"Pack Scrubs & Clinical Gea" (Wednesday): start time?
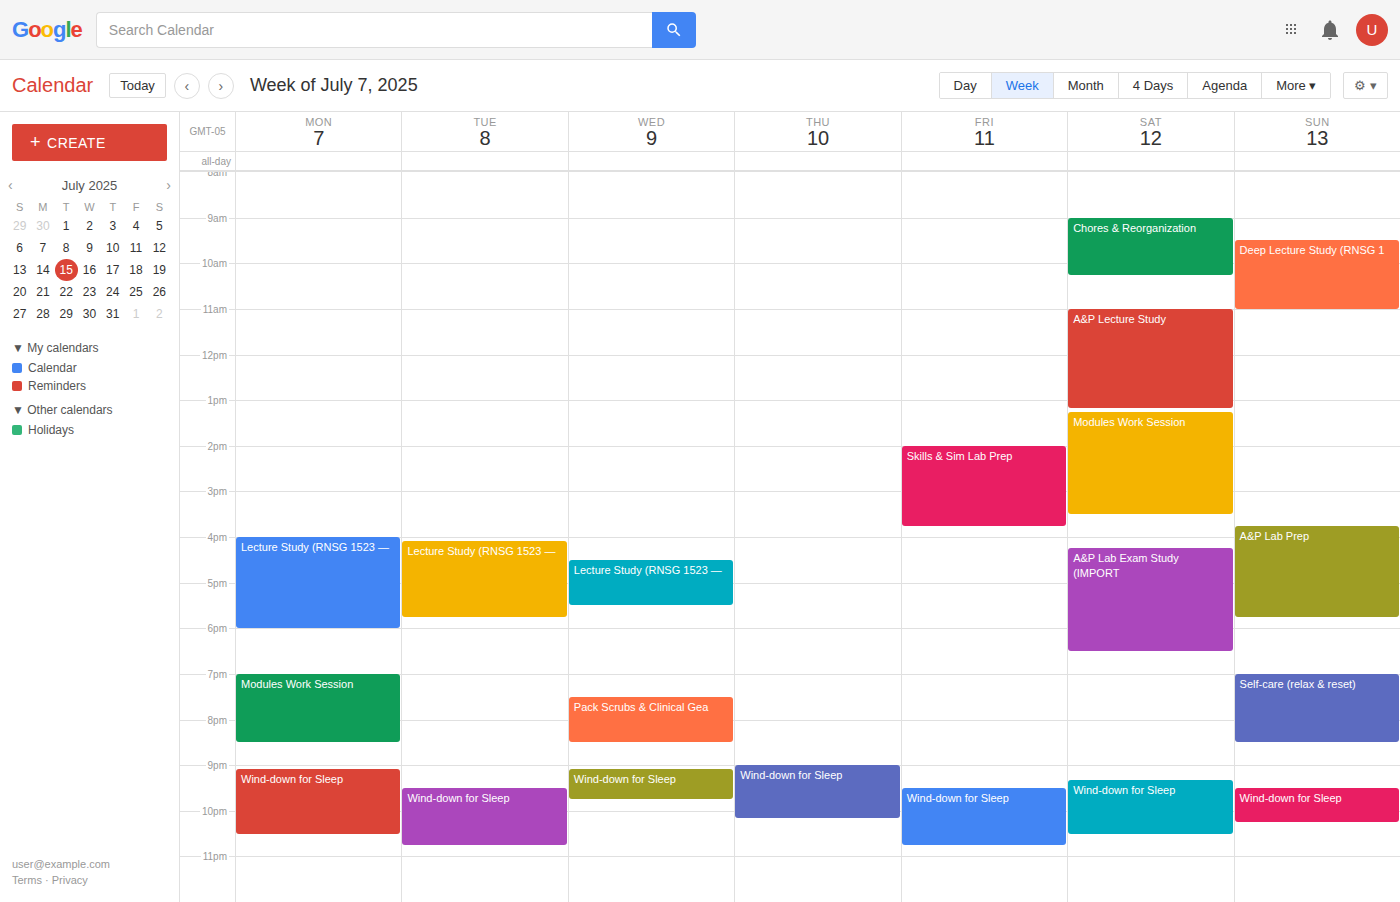
7:30 PM